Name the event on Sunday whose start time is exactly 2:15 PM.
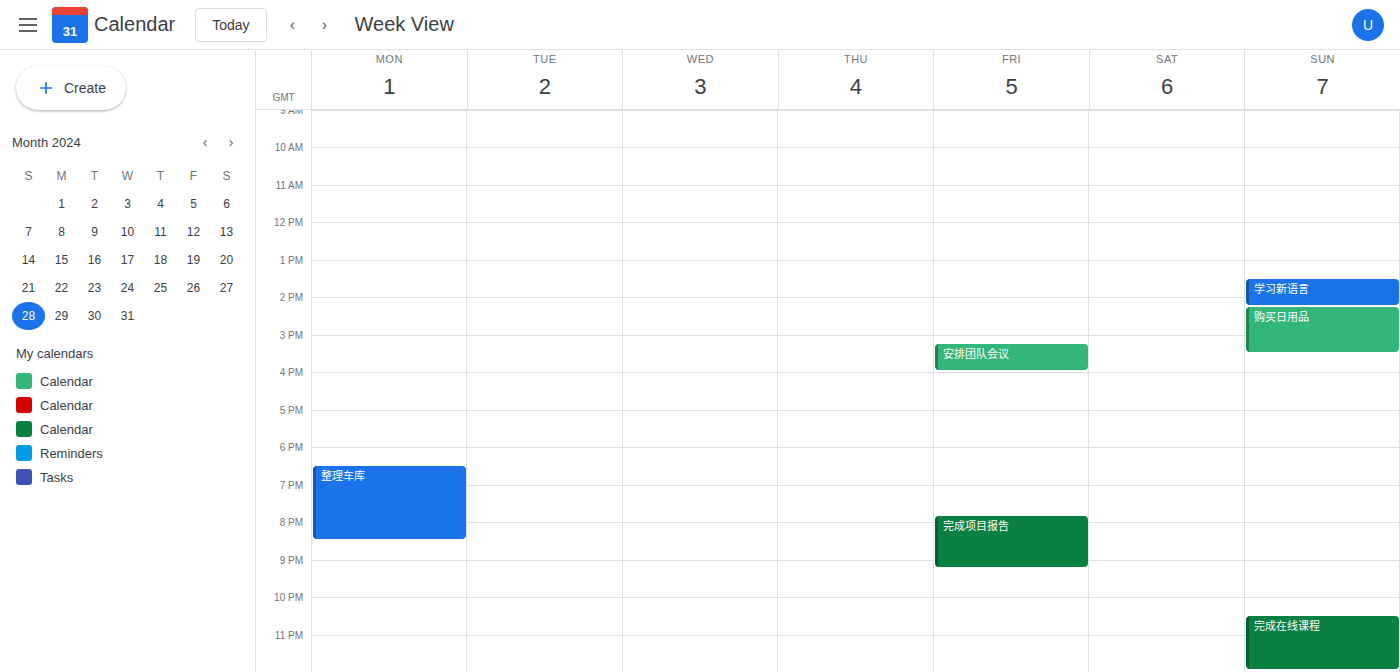
"购买日用品"